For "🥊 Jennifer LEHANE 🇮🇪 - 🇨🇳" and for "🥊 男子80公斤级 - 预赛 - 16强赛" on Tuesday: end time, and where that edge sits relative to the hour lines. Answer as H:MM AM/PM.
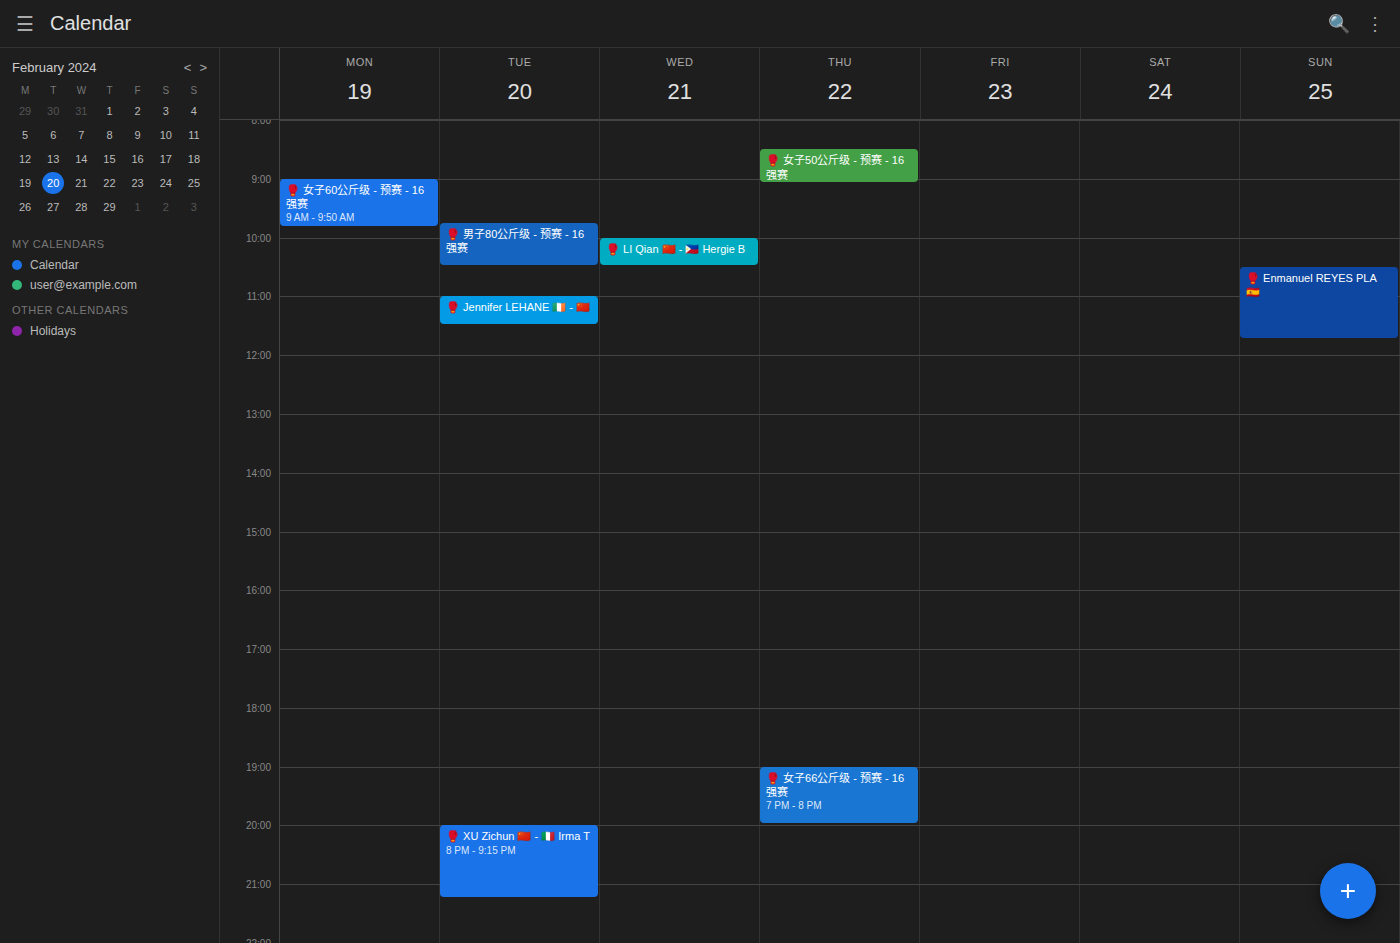
"🥊 Jennifer LEHANE 🇮🇪 - 🇨🇳": 11:30 AM, halfway between the 11 AM and 12 PM lines. "🥊 男子80公斤级 - 预赛 - 16强赛": 10:30 AM, halfway between the 10 AM and 11 AM lines.